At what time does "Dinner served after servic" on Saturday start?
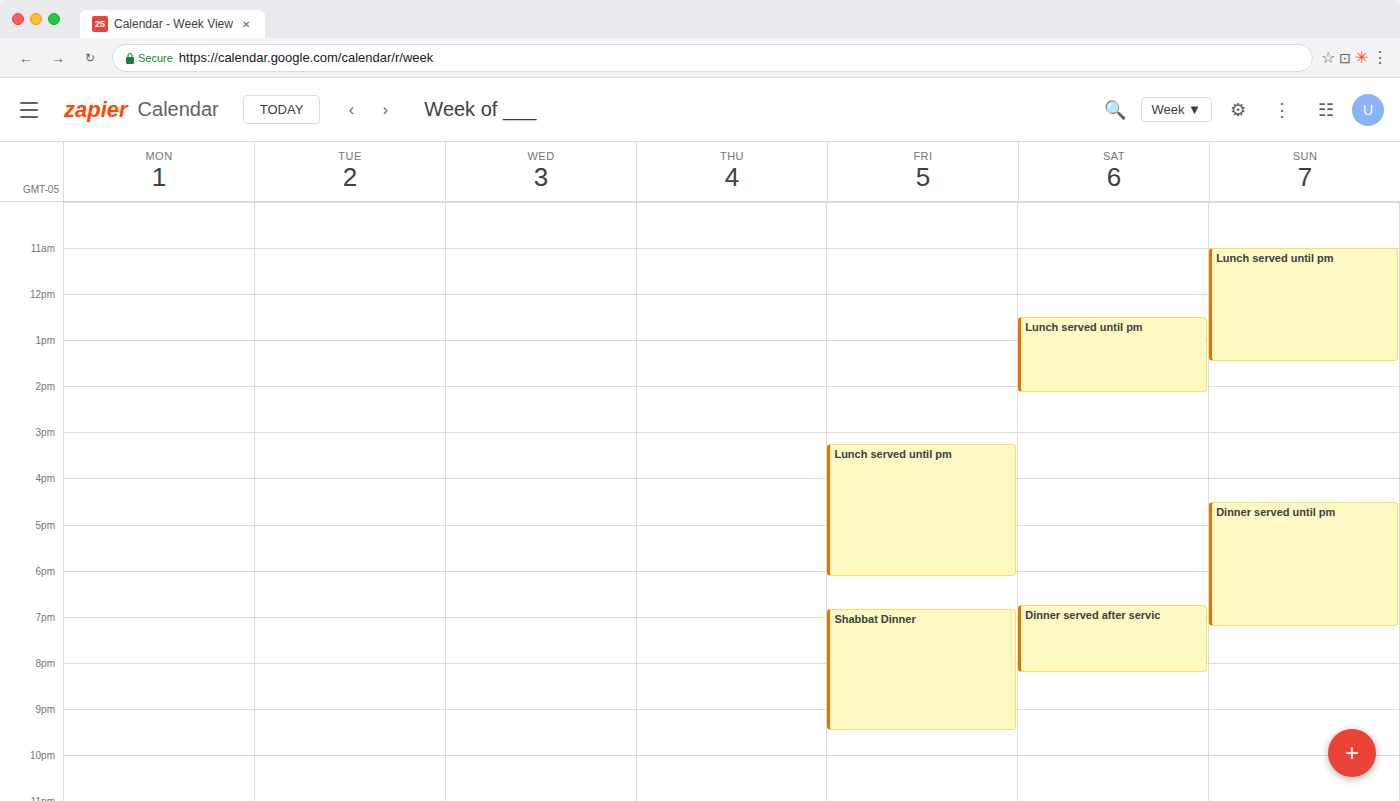
18:45